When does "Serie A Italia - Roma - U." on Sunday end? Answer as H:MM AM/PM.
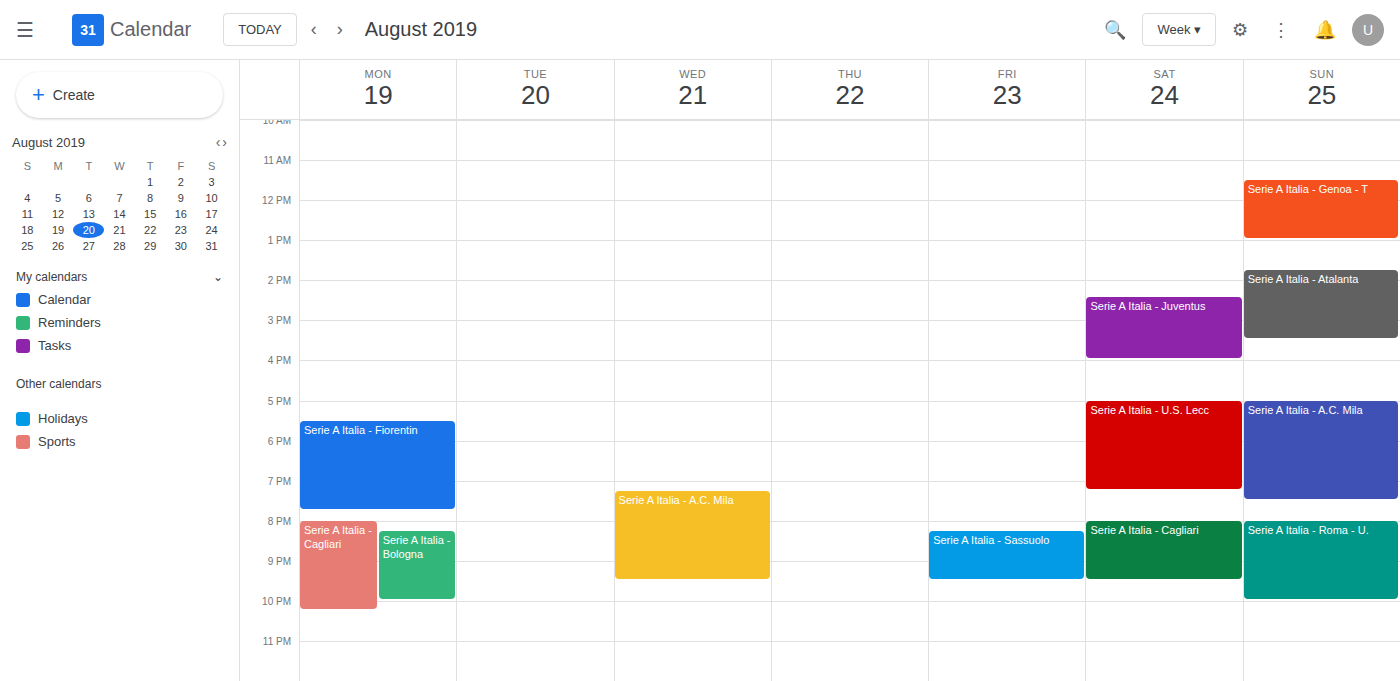
10:00 PM